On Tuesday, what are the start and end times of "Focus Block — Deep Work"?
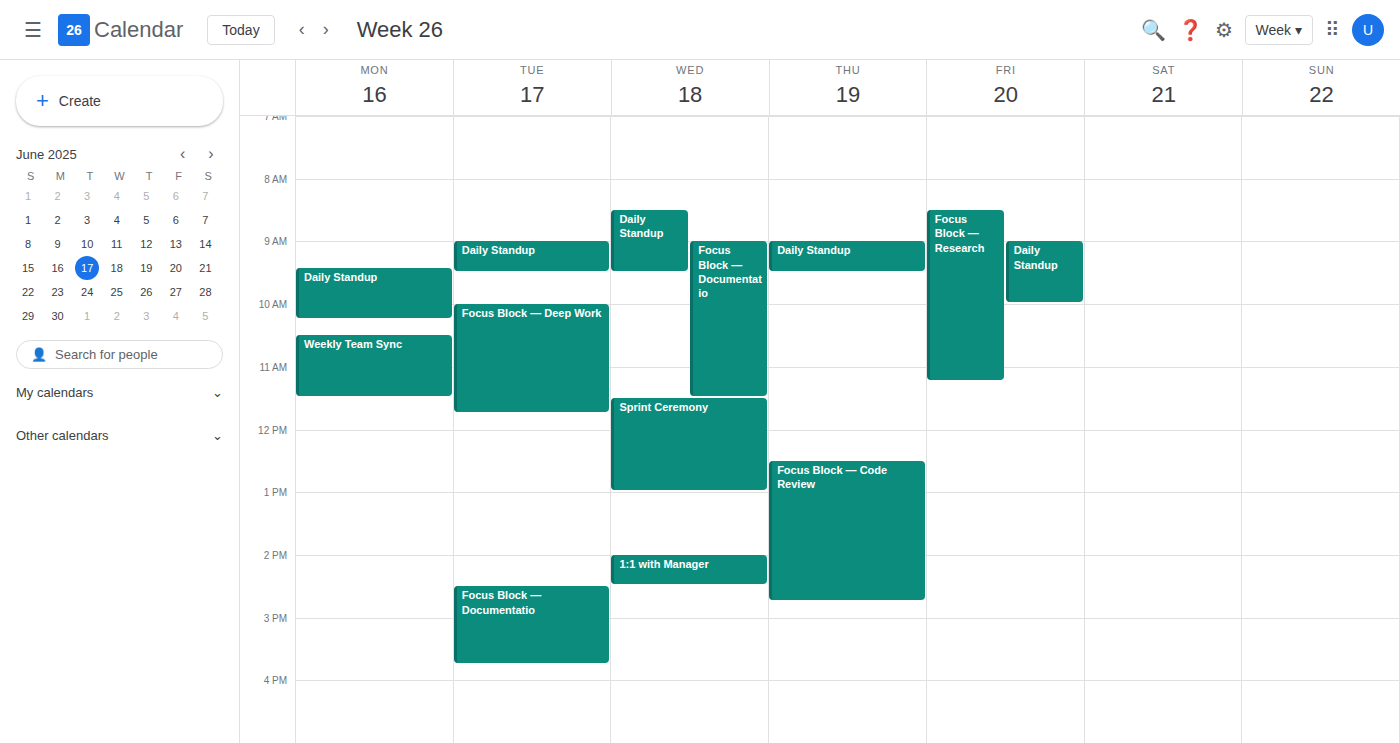
10:00 AM to 11:45 AM